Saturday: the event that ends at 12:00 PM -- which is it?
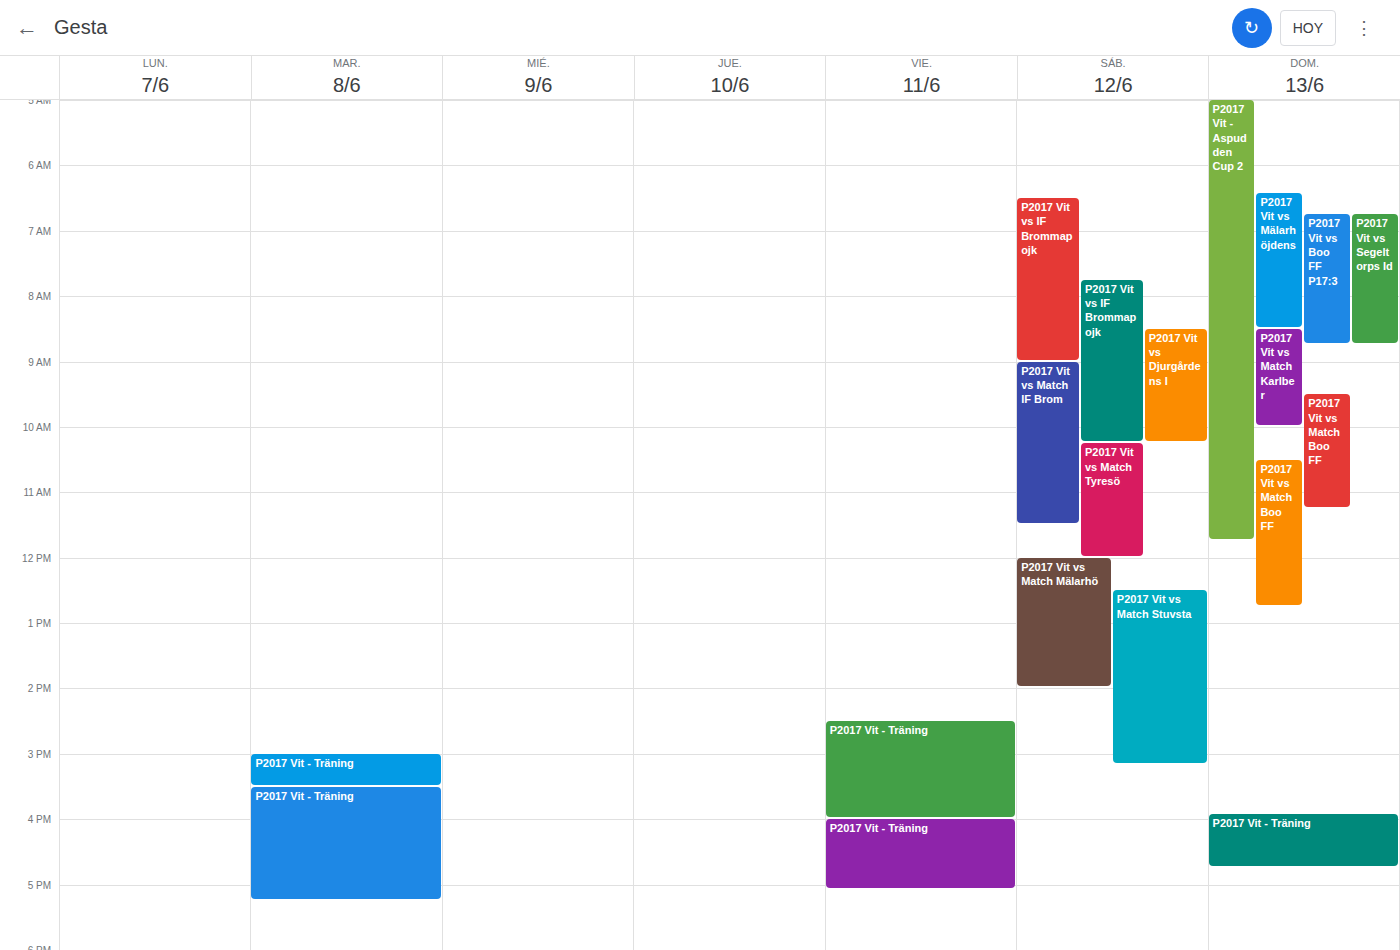
"P2017 Vit vs Match Tyresö"